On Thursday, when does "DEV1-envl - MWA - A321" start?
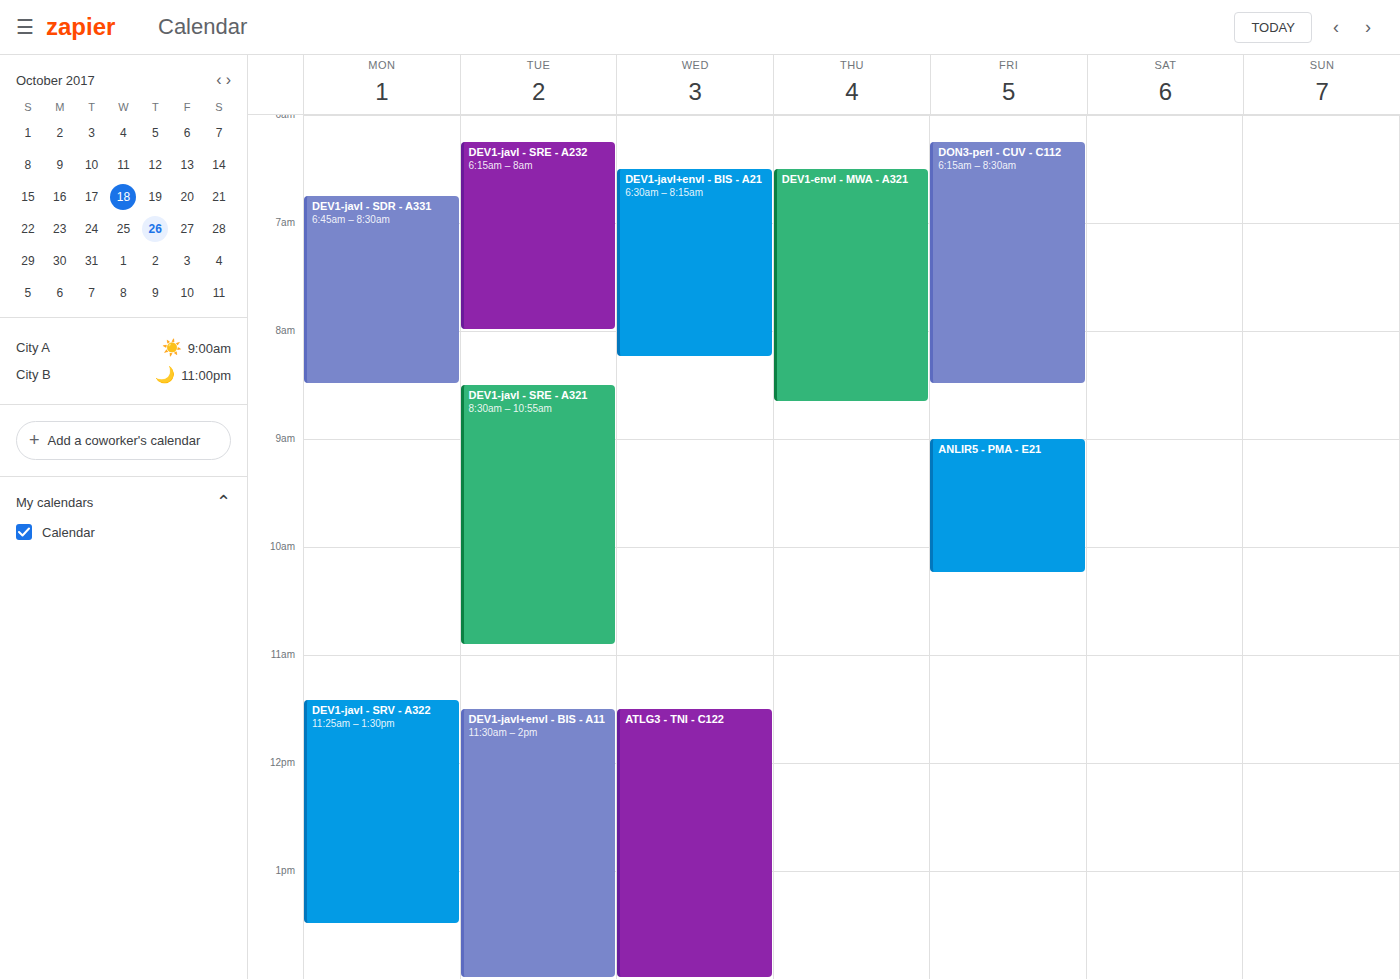
6:30 AM